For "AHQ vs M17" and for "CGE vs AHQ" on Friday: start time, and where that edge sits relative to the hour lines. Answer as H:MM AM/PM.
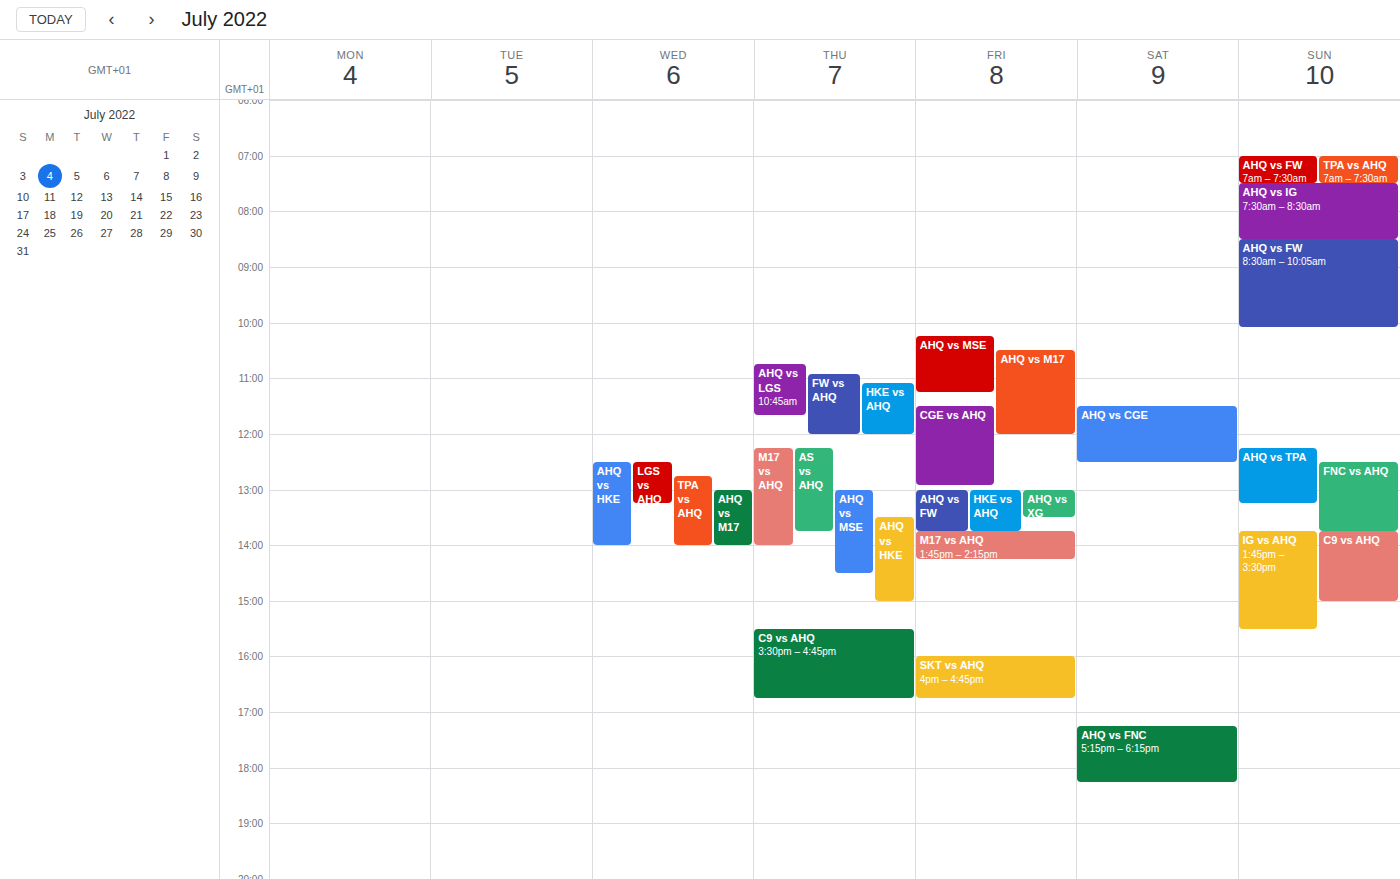
"AHQ vs M17": 10:30 AM, halfway between the 10 AM and 11 AM lines. "CGE vs AHQ": 11:30 AM, halfway between the 11 AM and 12 PM lines.